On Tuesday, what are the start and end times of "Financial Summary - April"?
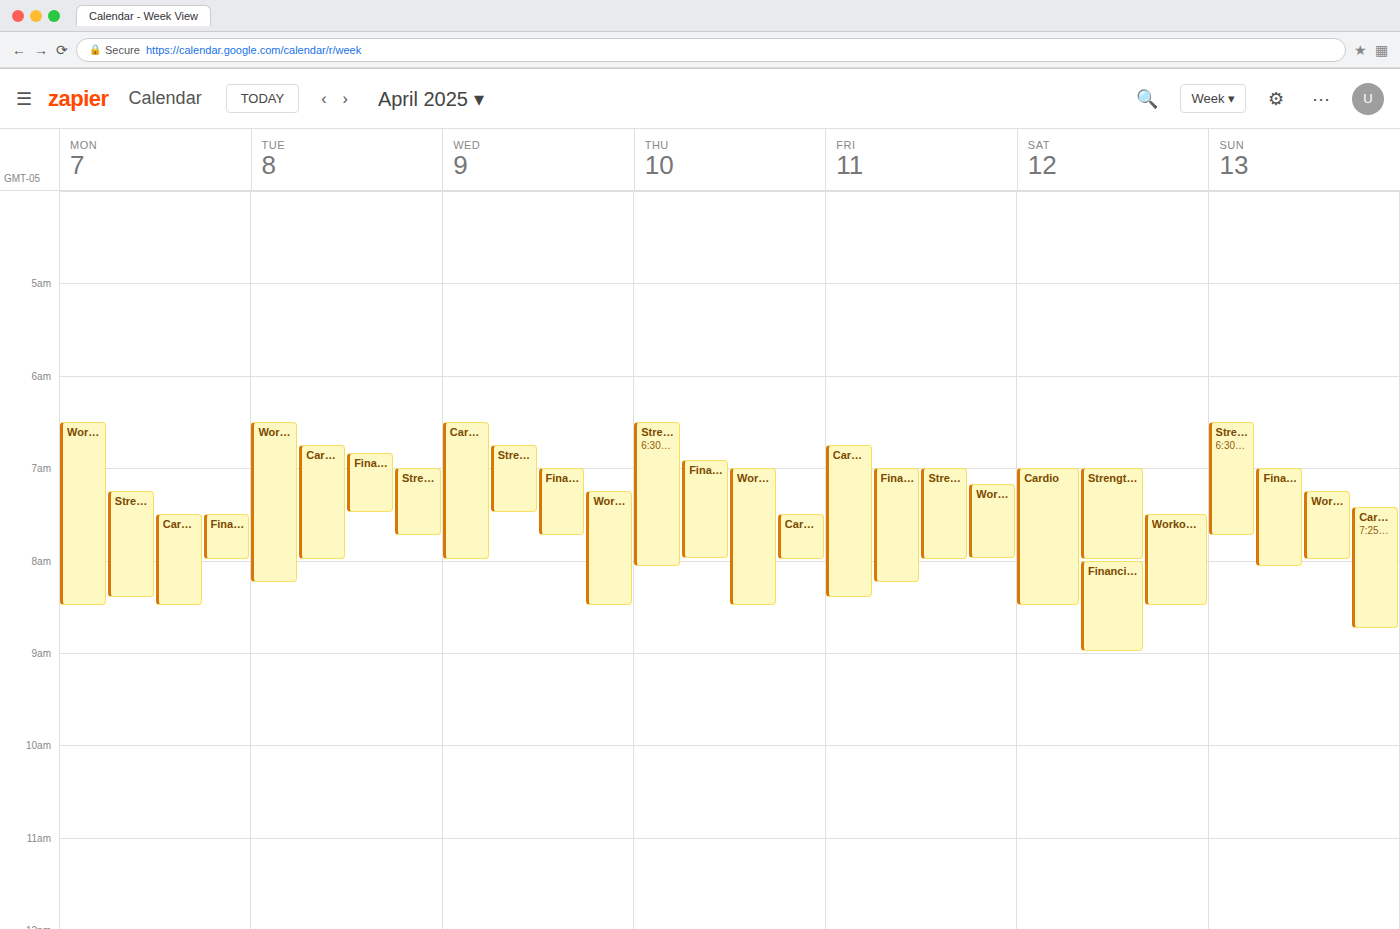
6:50 AM to 7:30 AM